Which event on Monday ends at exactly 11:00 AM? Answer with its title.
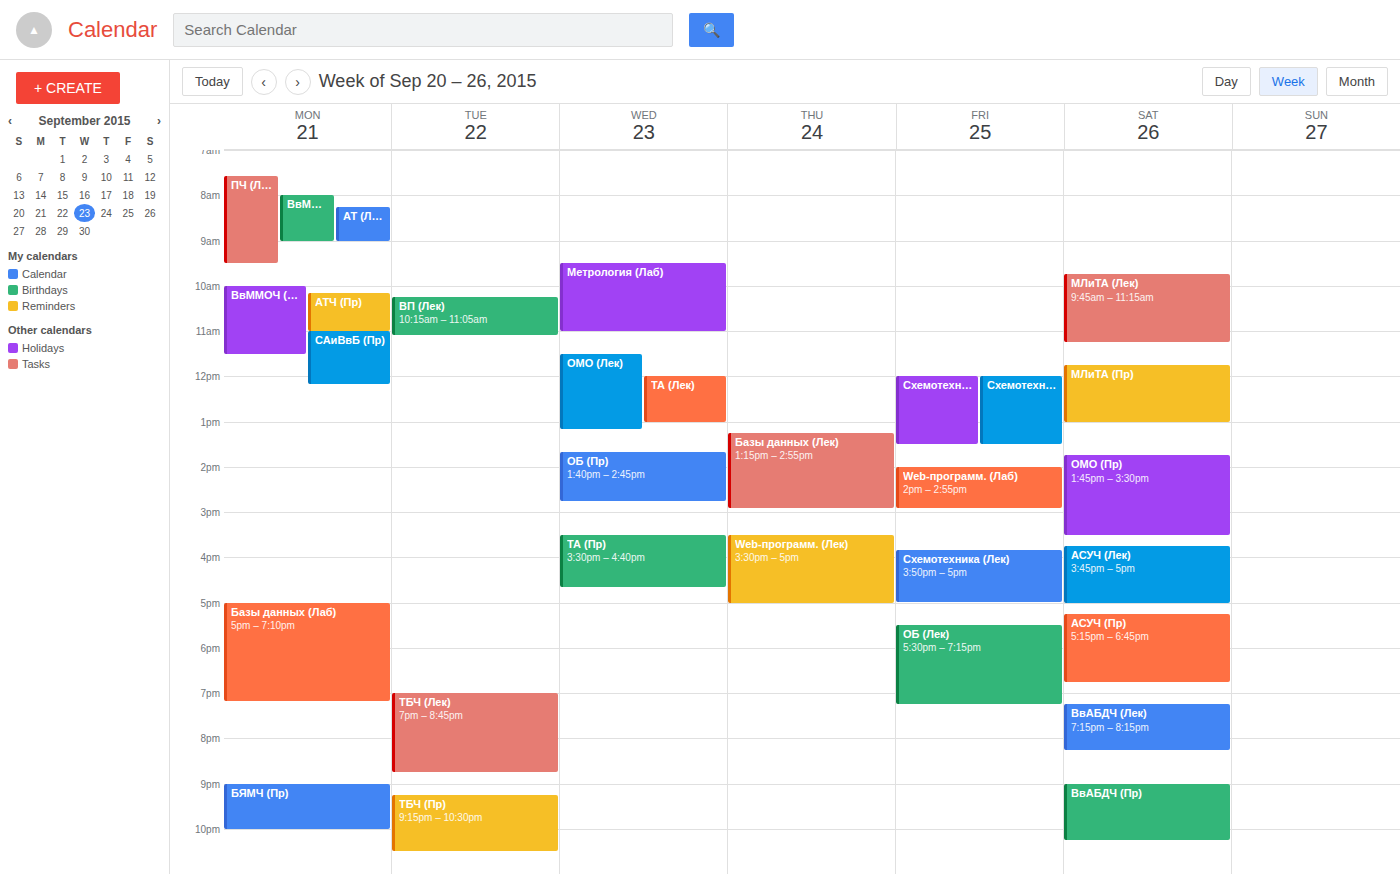
"АТЧ (Пр)"